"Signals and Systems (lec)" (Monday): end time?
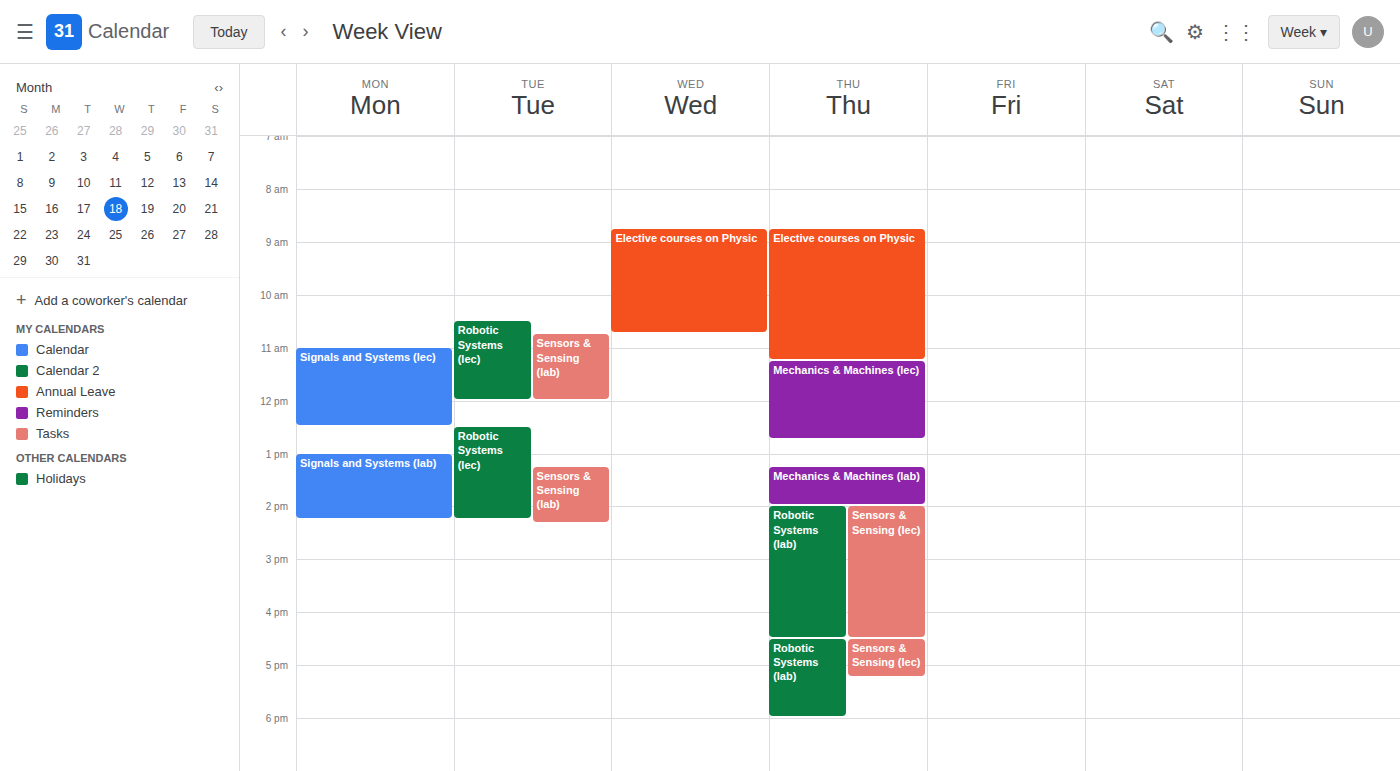
12:30 PM